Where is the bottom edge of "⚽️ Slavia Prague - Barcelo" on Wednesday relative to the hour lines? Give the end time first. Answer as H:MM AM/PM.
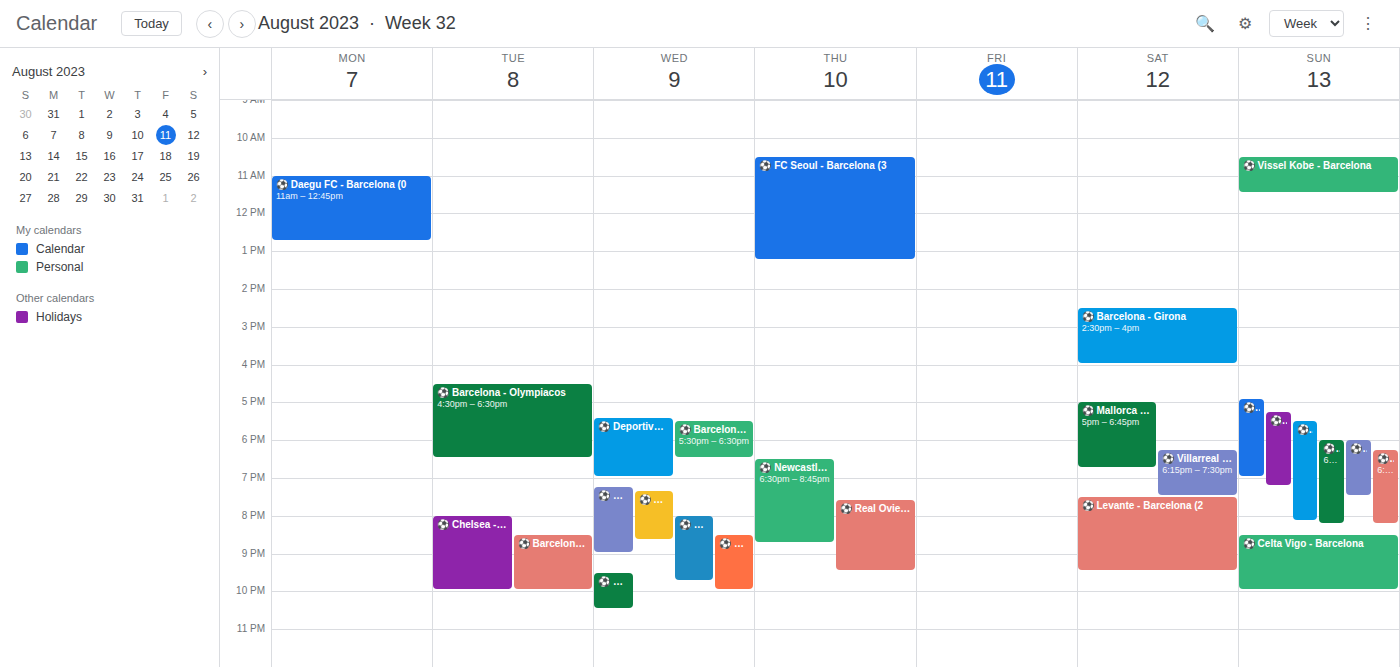
10:30 PM -- halfway between the 10 PM and 11 PM lines.